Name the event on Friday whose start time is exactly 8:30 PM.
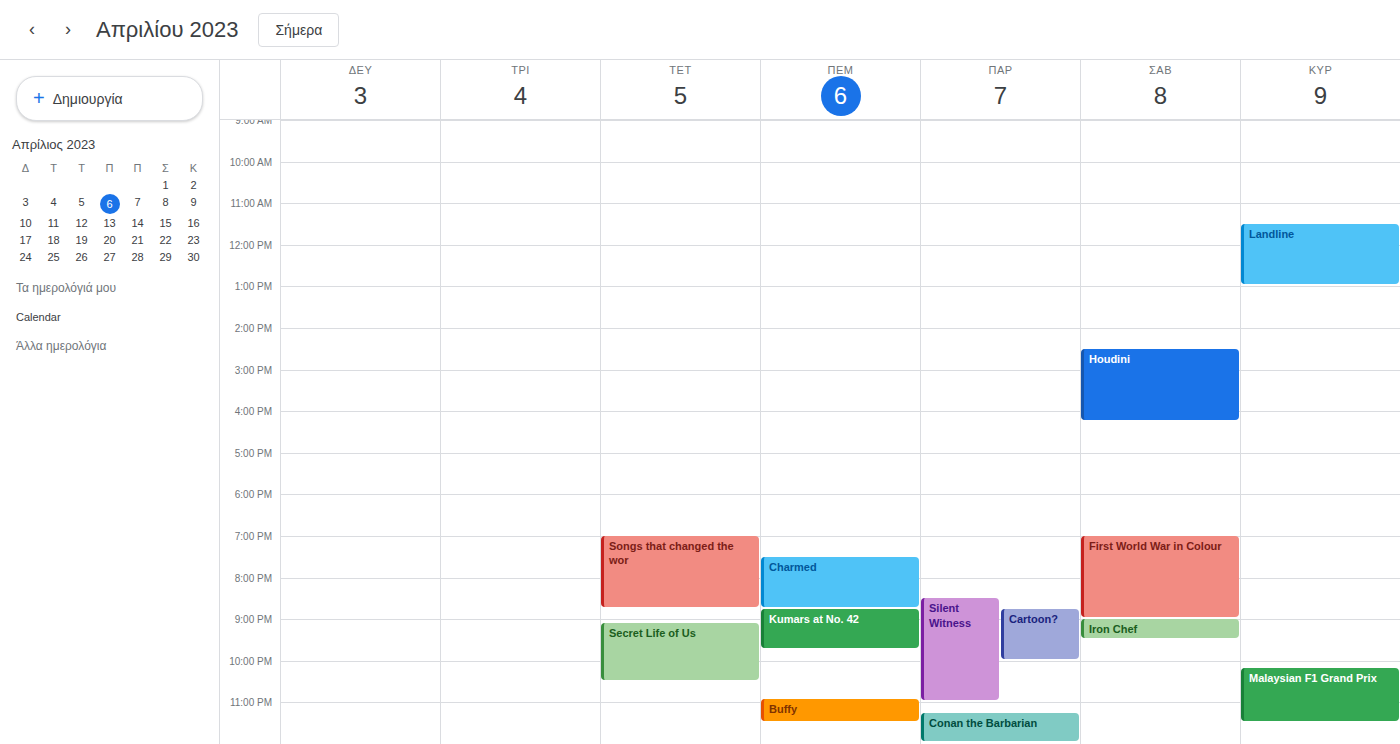
"Silent Witness"